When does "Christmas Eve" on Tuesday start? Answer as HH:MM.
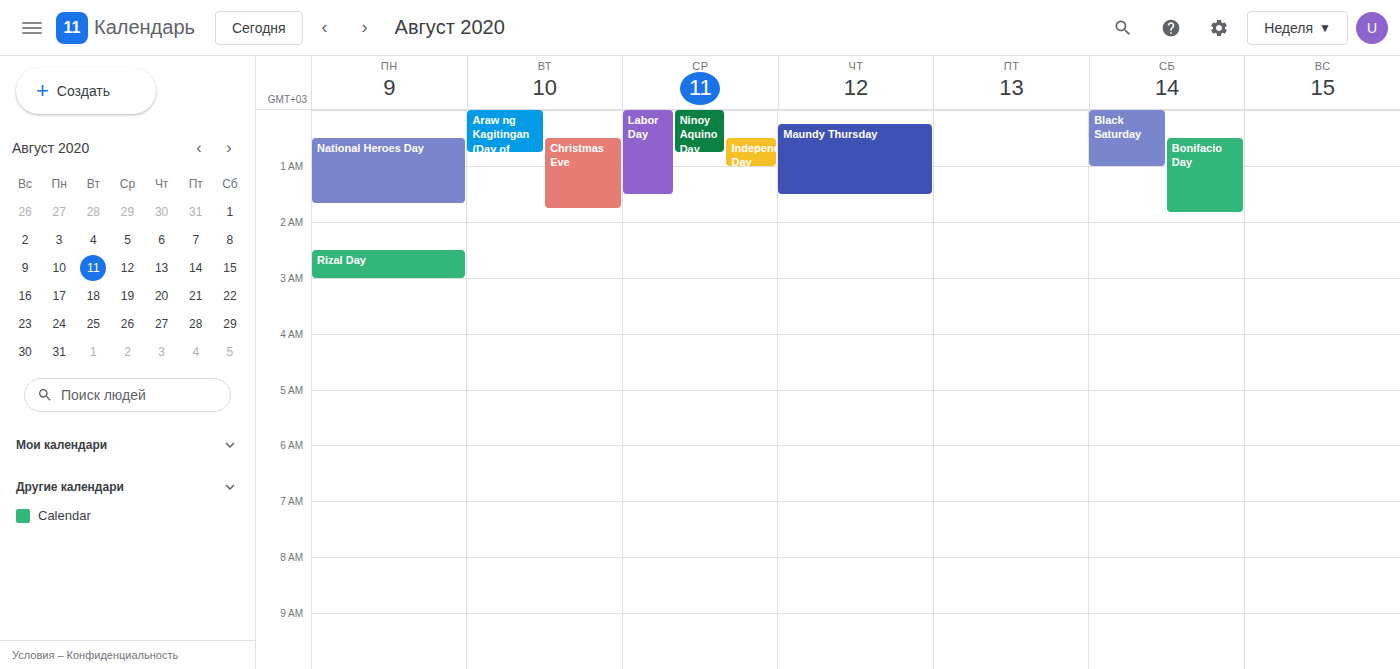
00:30